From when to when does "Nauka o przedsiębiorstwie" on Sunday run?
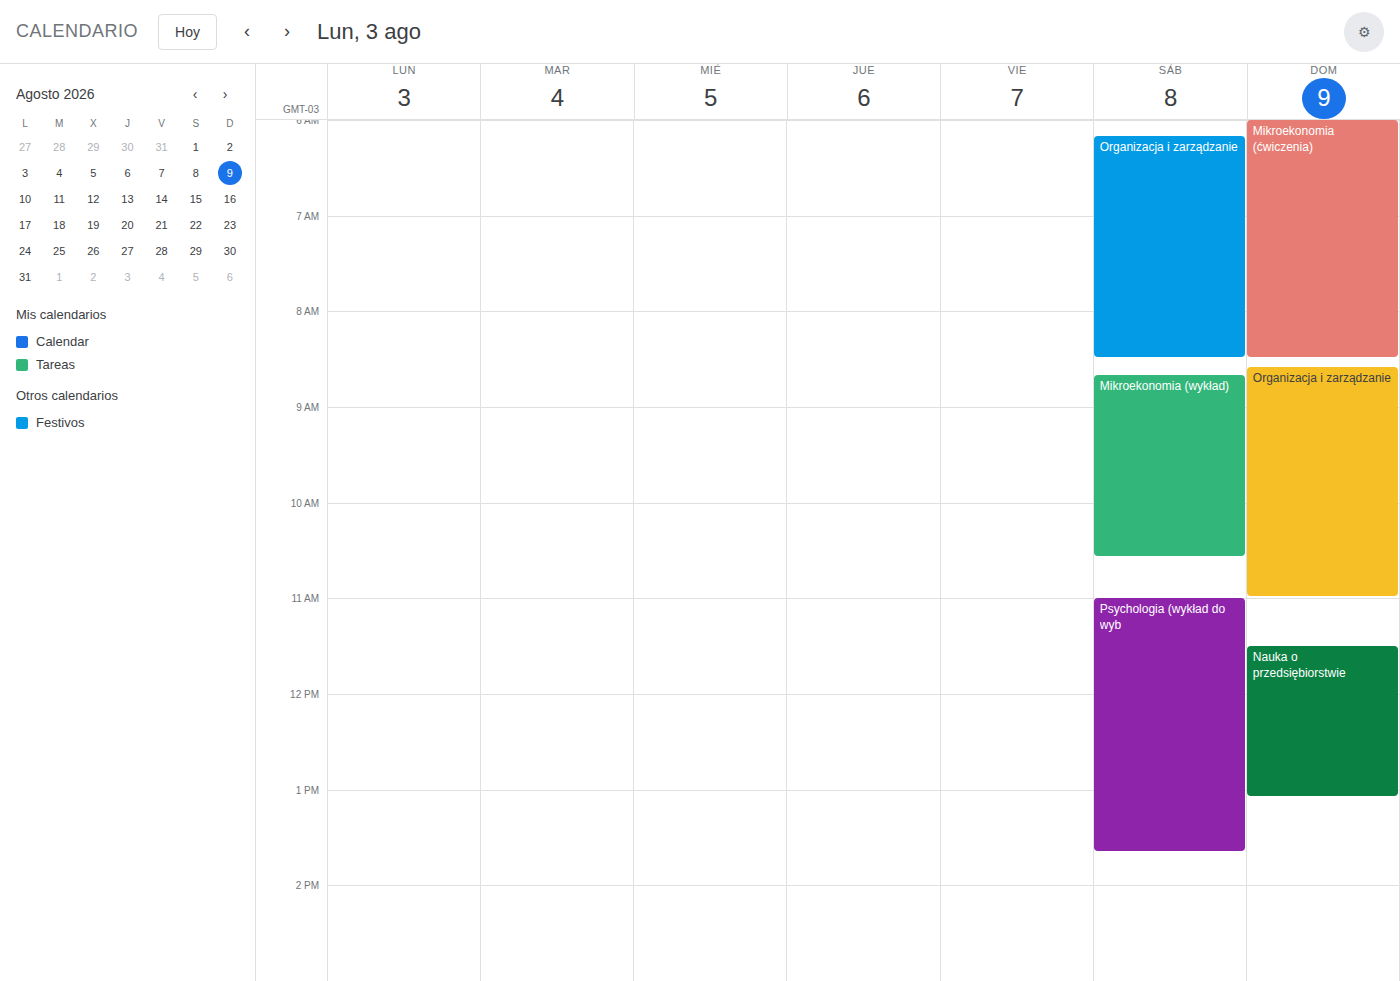
11:30 to 13:05